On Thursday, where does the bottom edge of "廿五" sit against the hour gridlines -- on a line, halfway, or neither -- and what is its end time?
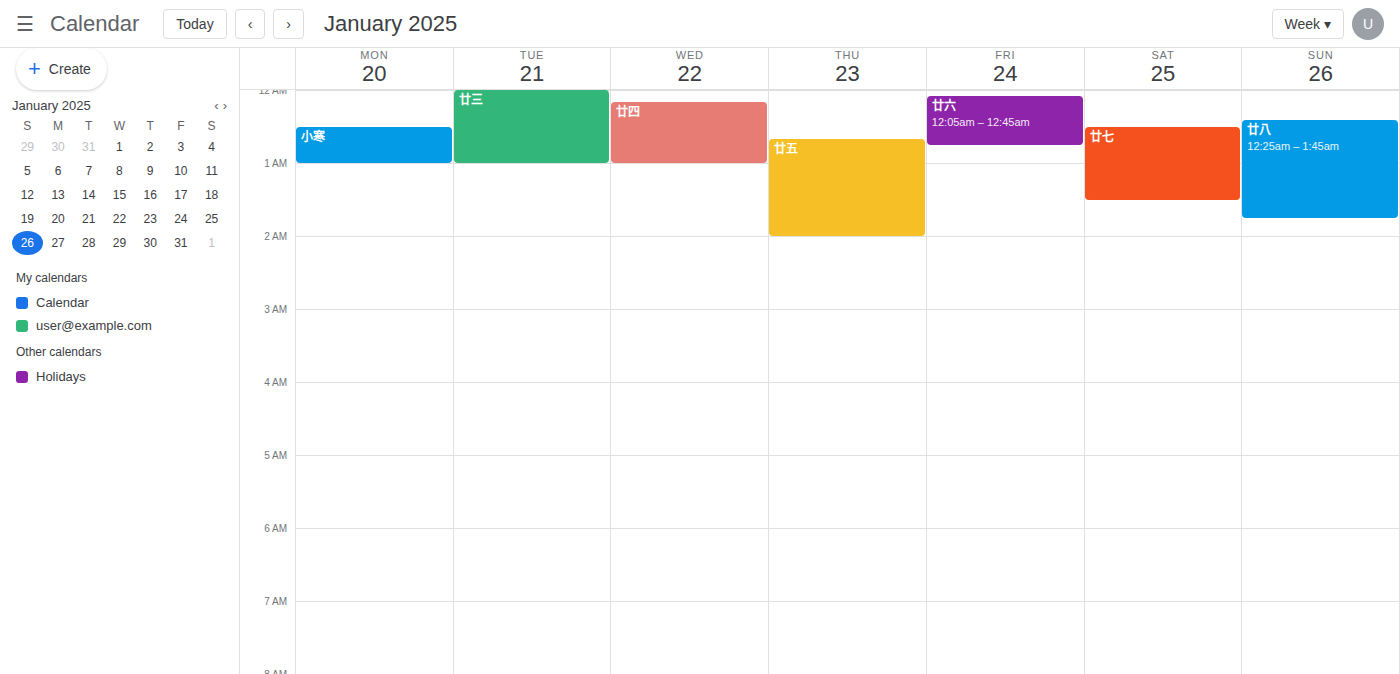
2:00 AM -- exactly on the 2 AM line.